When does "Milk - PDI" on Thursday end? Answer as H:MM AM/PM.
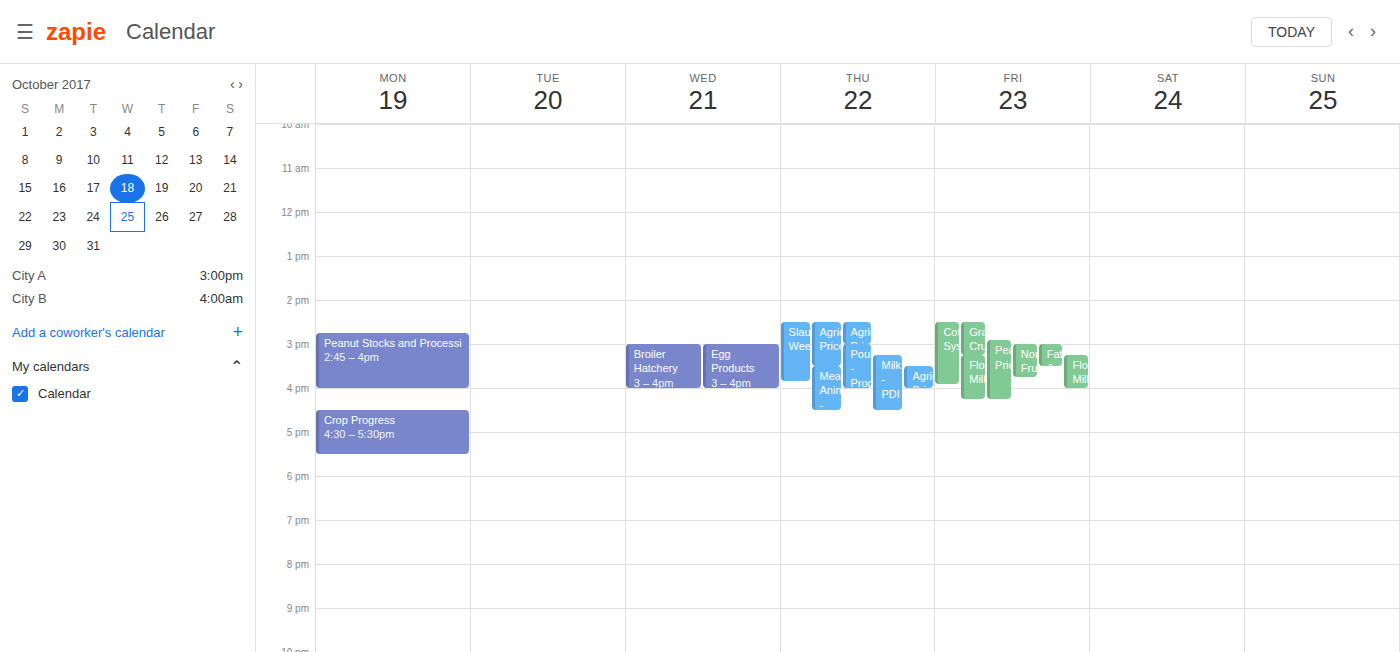
4:30 PM